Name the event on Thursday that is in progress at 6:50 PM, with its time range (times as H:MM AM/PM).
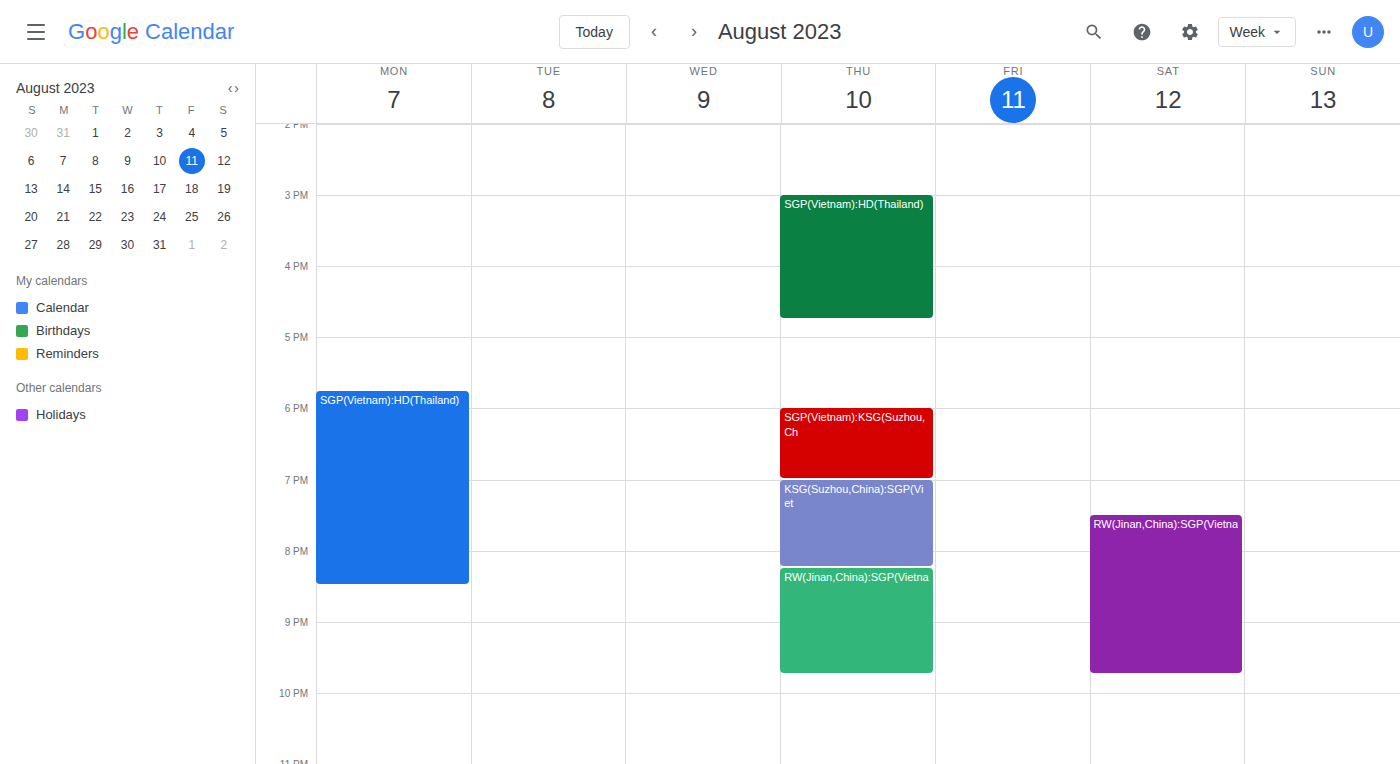
"SGP(Vietnam):KSG(Suzhou,Ch", 6:00 PM to 7:00 PM